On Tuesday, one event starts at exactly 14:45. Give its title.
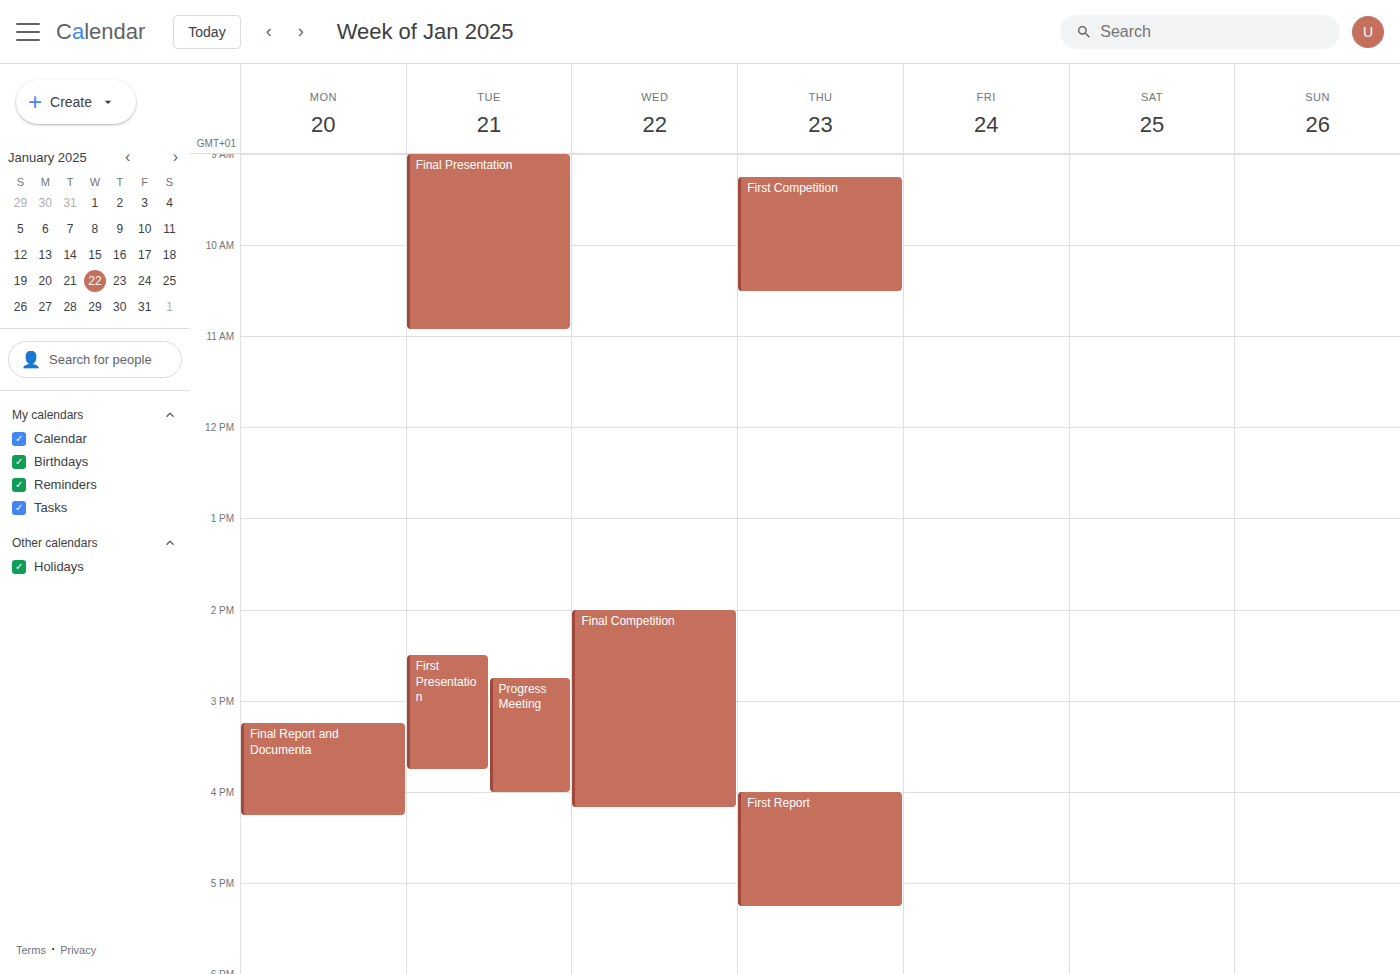
"Progress Meeting"